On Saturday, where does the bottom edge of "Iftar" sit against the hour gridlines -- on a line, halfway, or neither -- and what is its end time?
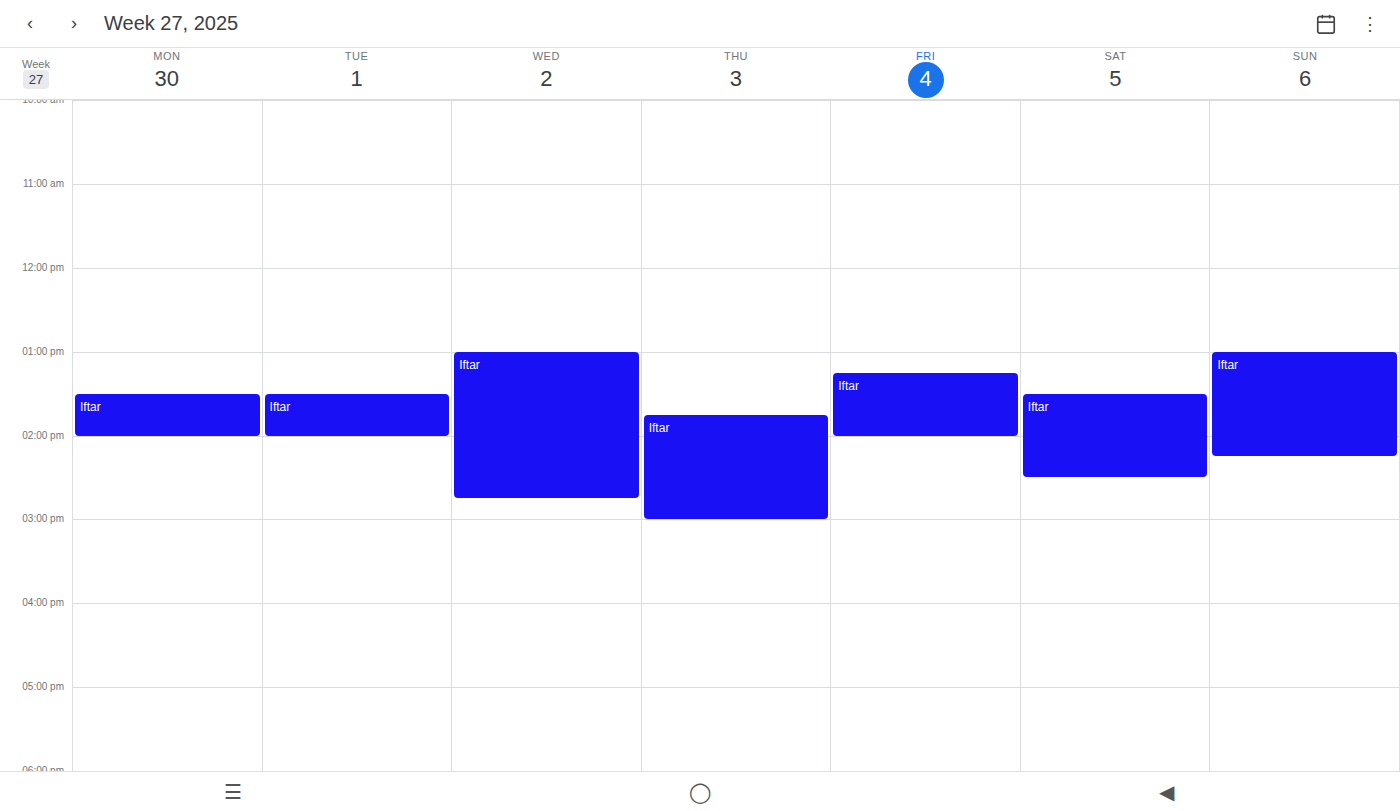
2:30 PM -- halfway between the 2 PM and 3 PM lines.